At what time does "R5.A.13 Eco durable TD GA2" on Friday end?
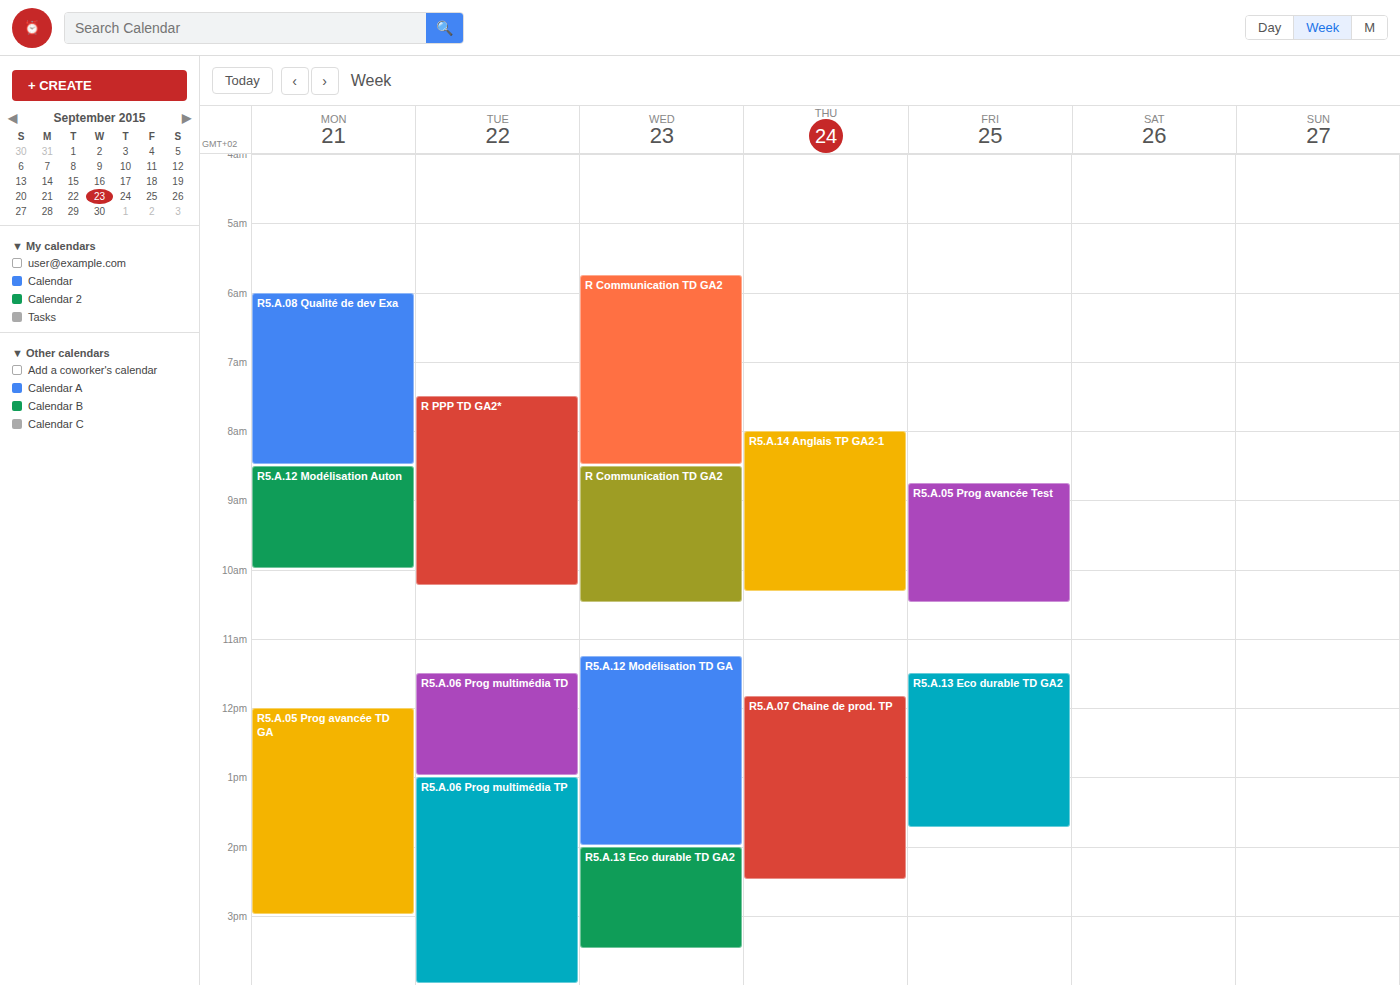
1:45 PM